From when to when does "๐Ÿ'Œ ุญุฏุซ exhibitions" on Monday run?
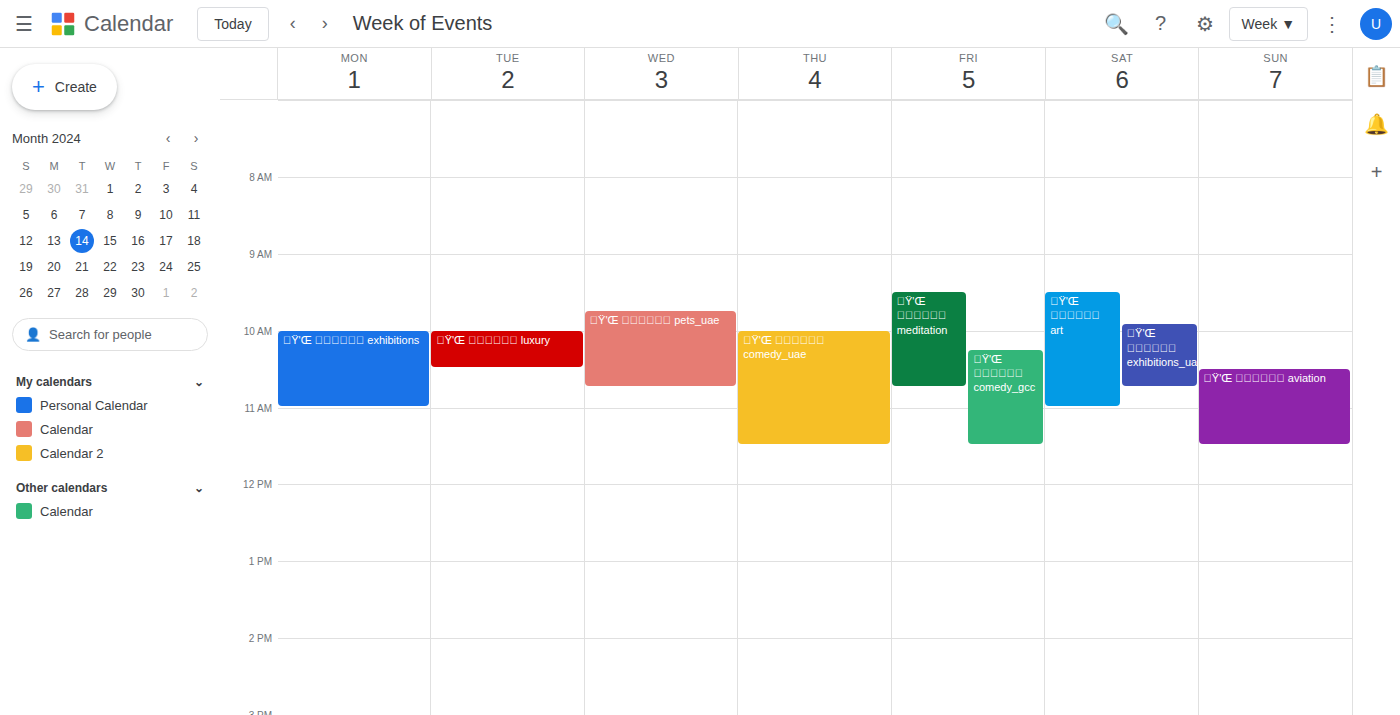
10:00 AM to 11:00 AM